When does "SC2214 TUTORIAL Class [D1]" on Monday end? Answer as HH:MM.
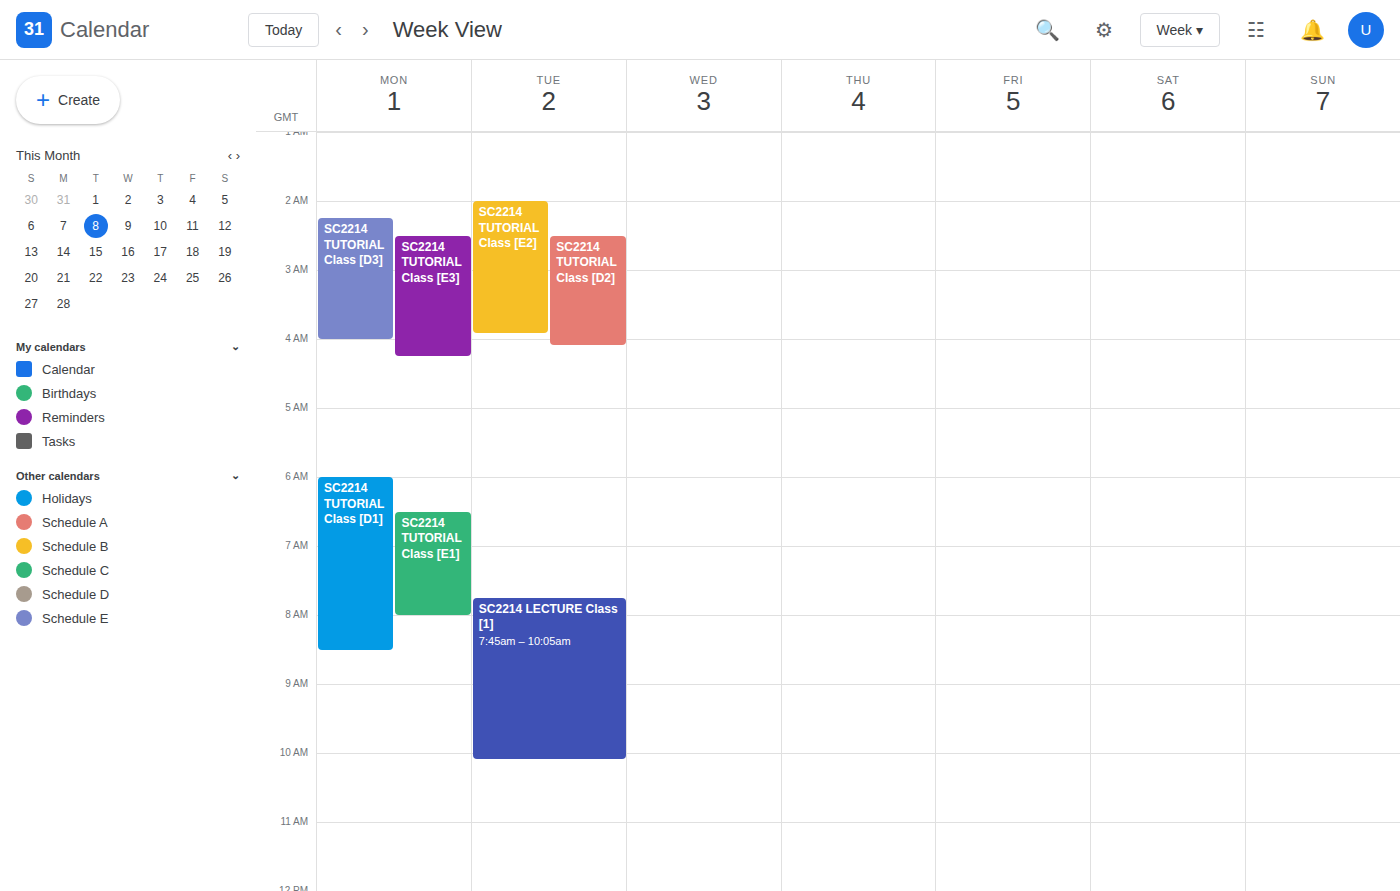
08:30